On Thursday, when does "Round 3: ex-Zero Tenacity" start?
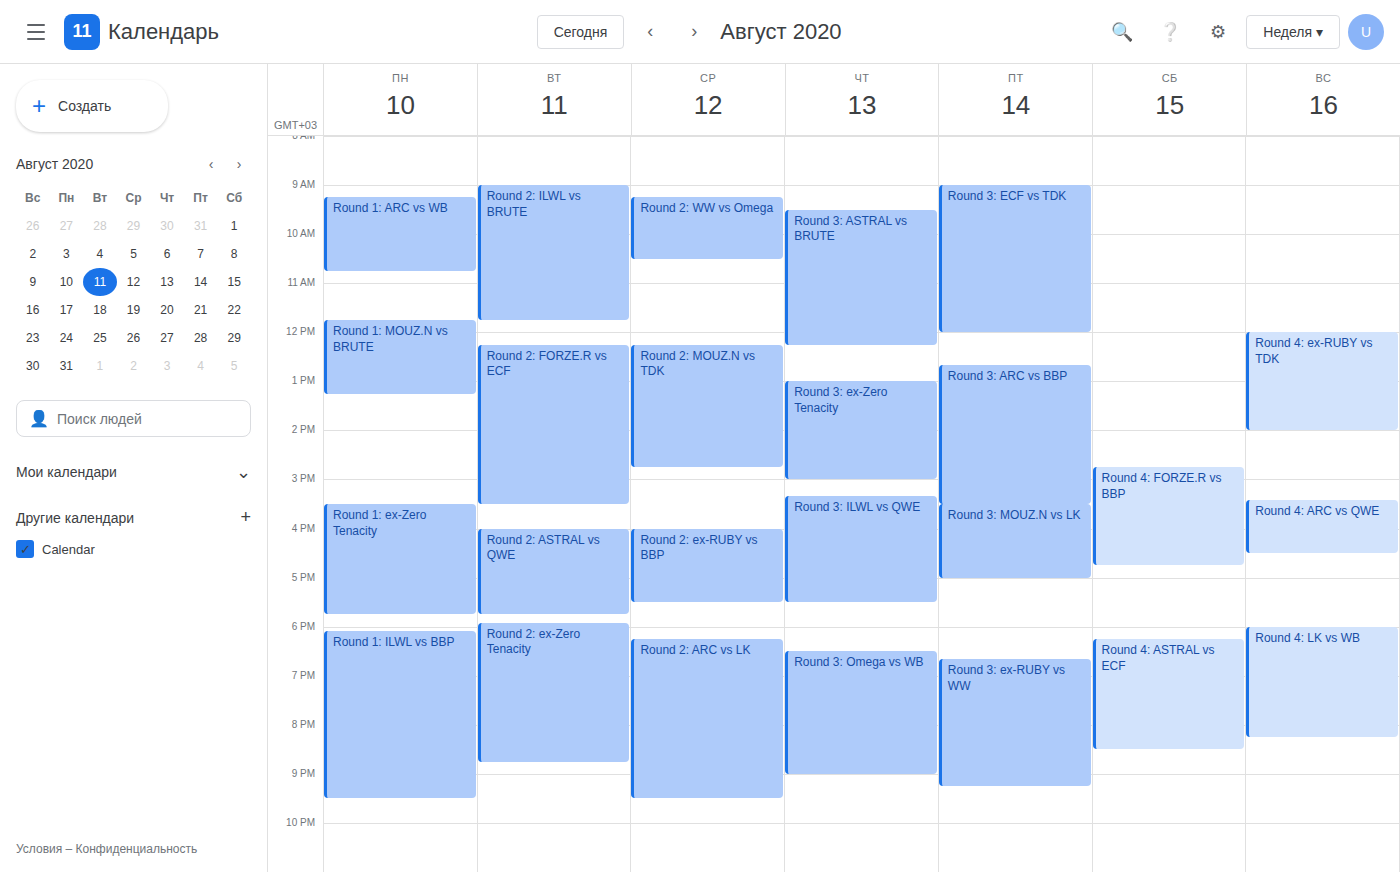
1:00 PM